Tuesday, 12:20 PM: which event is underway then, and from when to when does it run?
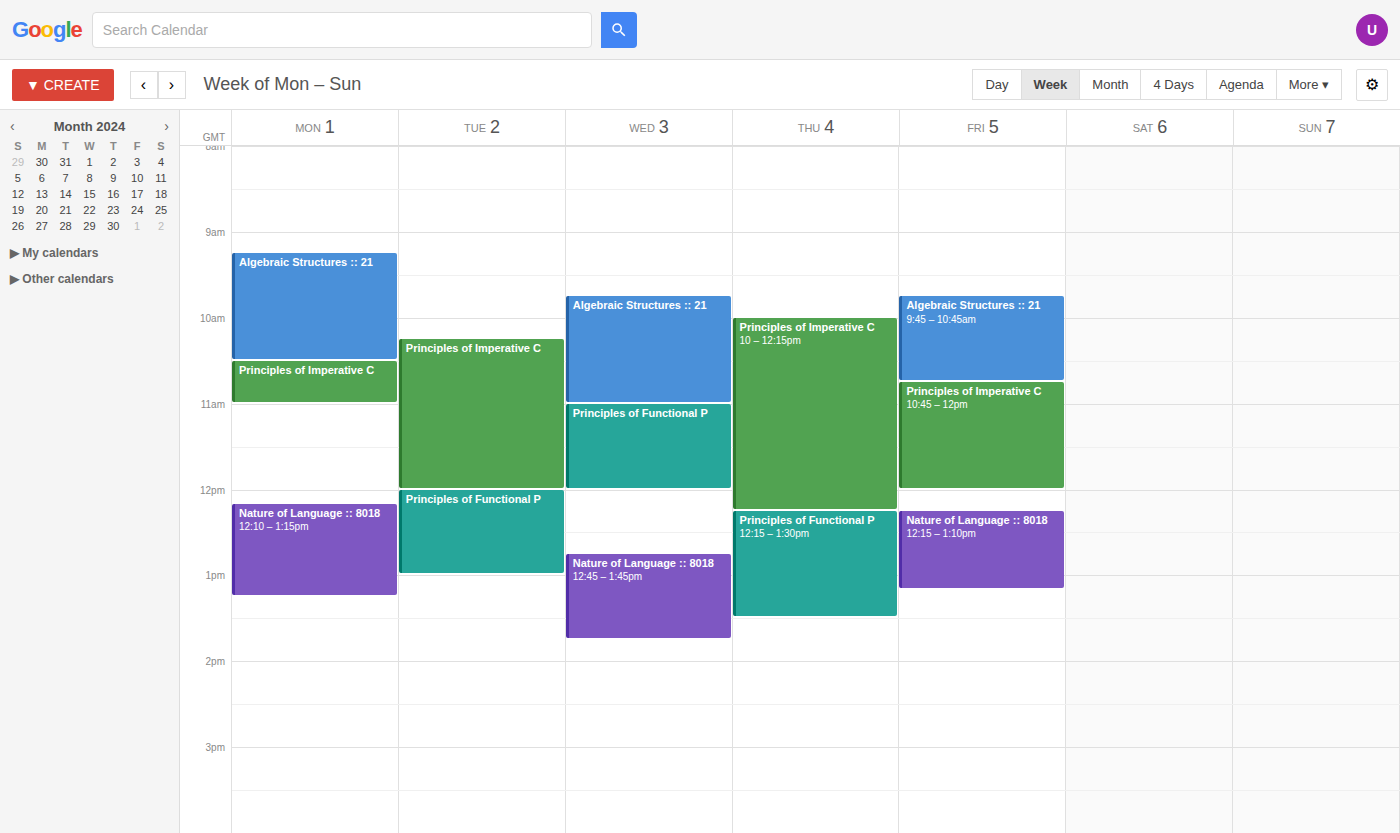
"Principles of Functional P", 12:00 PM to 1:00 PM